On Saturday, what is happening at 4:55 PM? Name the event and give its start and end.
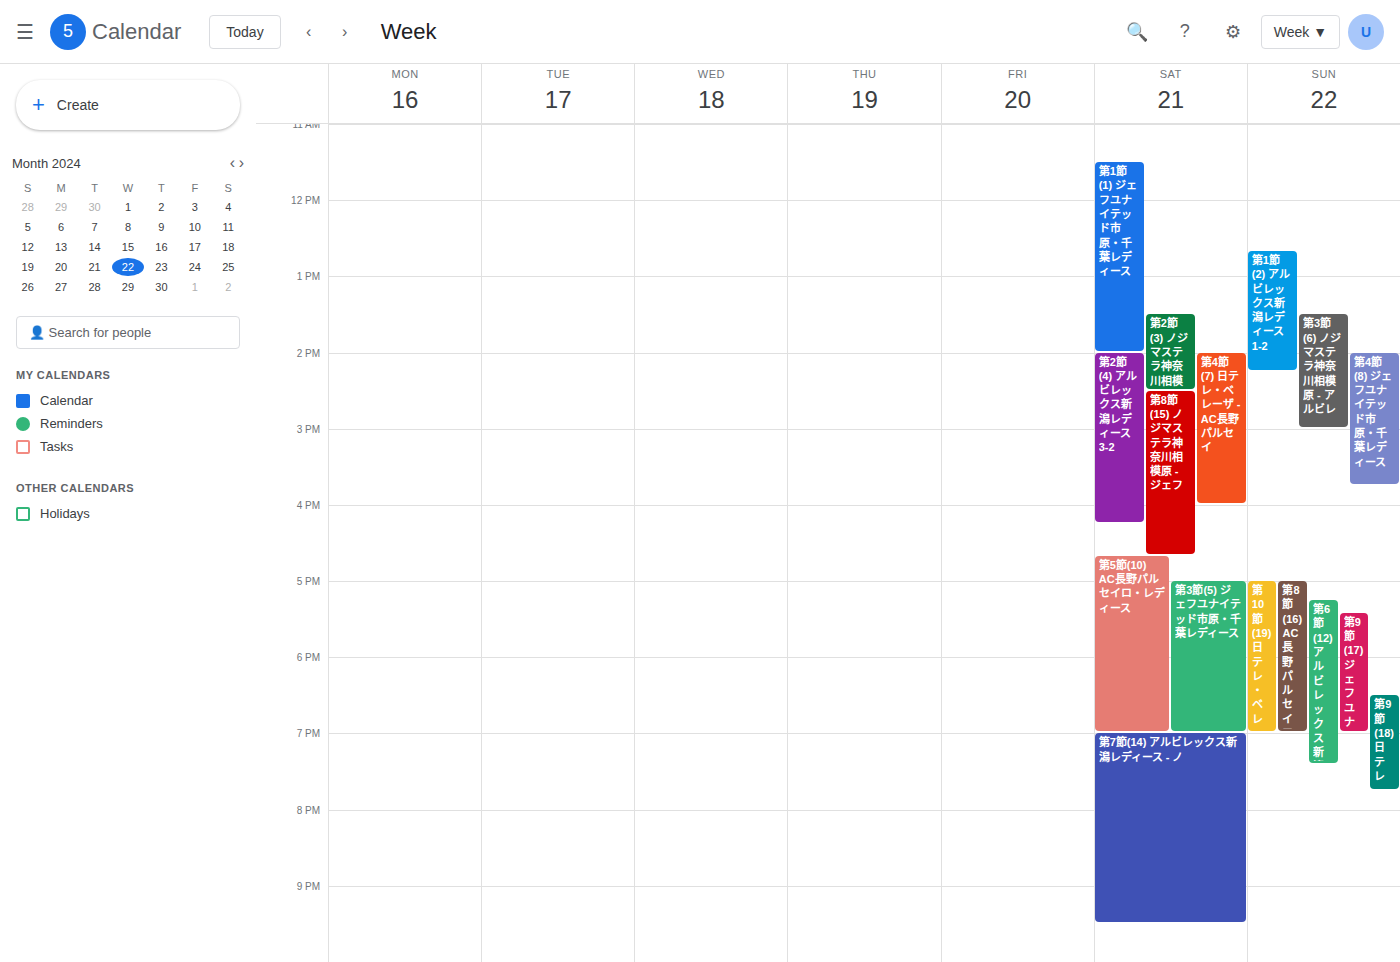
"第5節(10) AC長野パルセイロ・レディース", 4:40 PM to 7:00 PM